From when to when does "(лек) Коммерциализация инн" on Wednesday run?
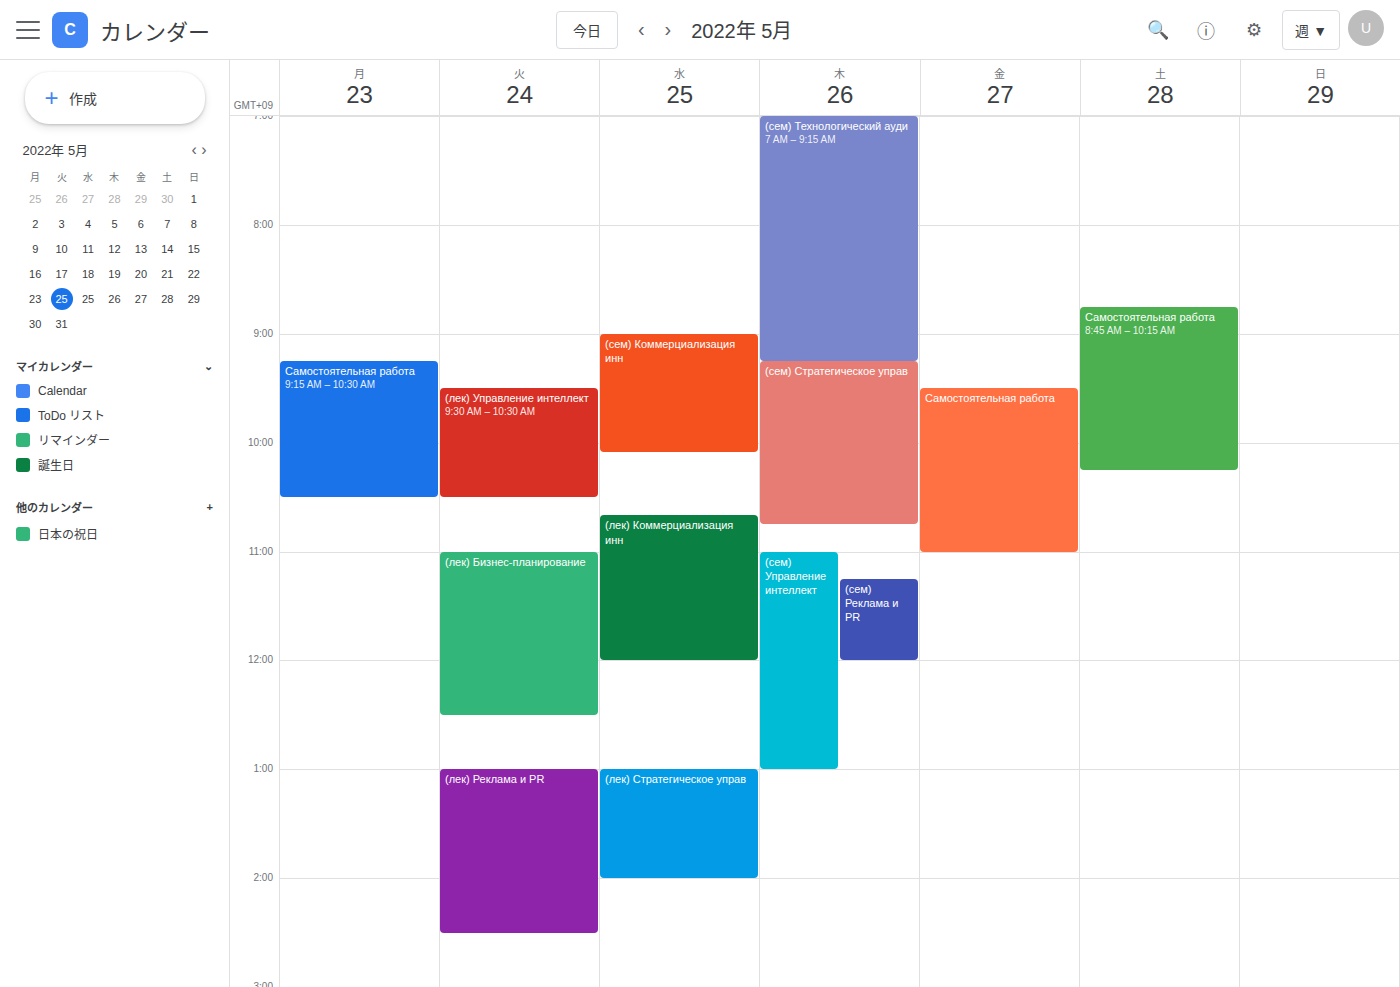
10:40 AM to 12:00 PM